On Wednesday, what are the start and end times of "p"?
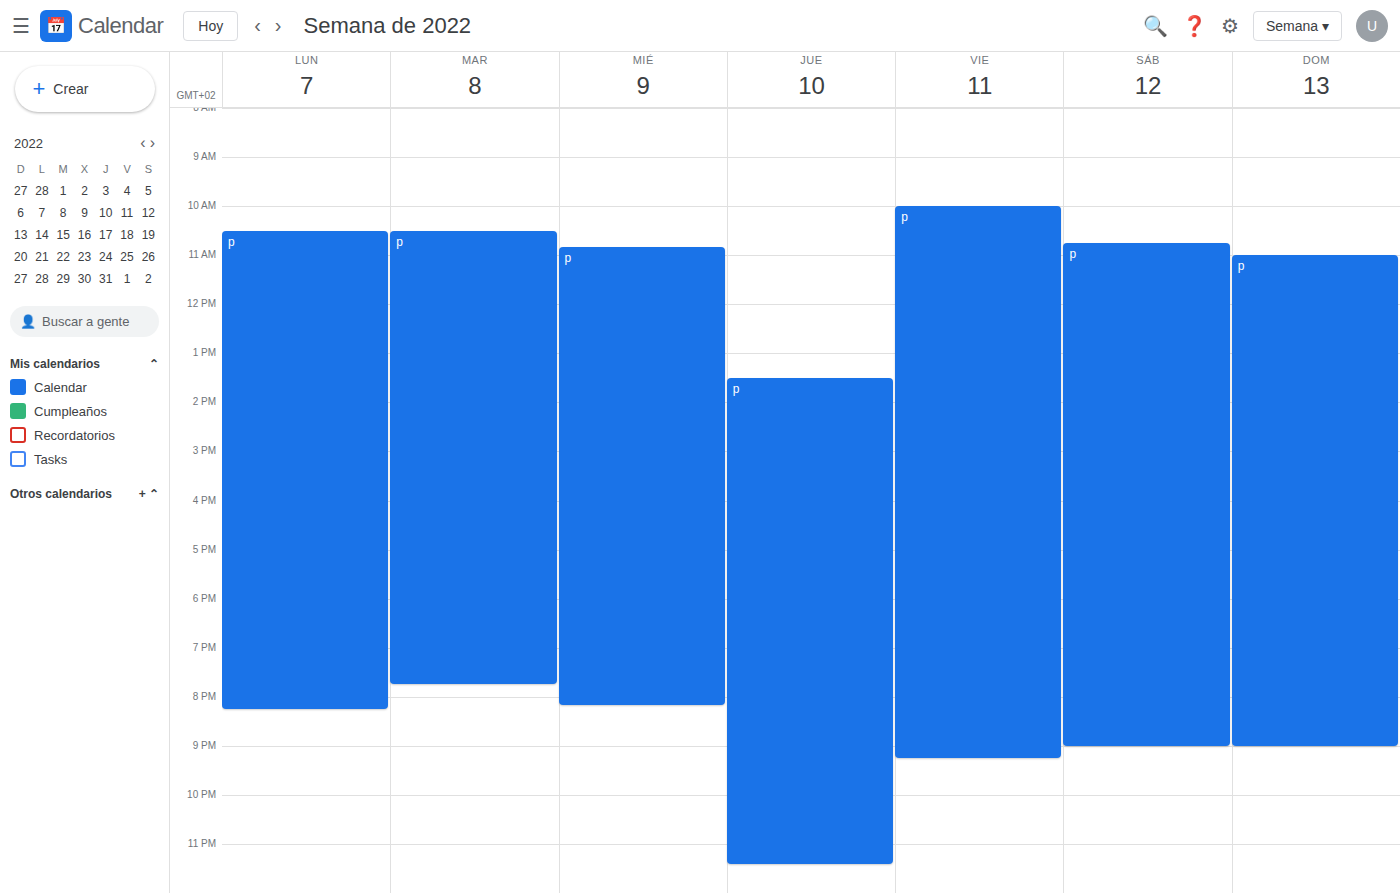
10:50 AM to 8:10 PM